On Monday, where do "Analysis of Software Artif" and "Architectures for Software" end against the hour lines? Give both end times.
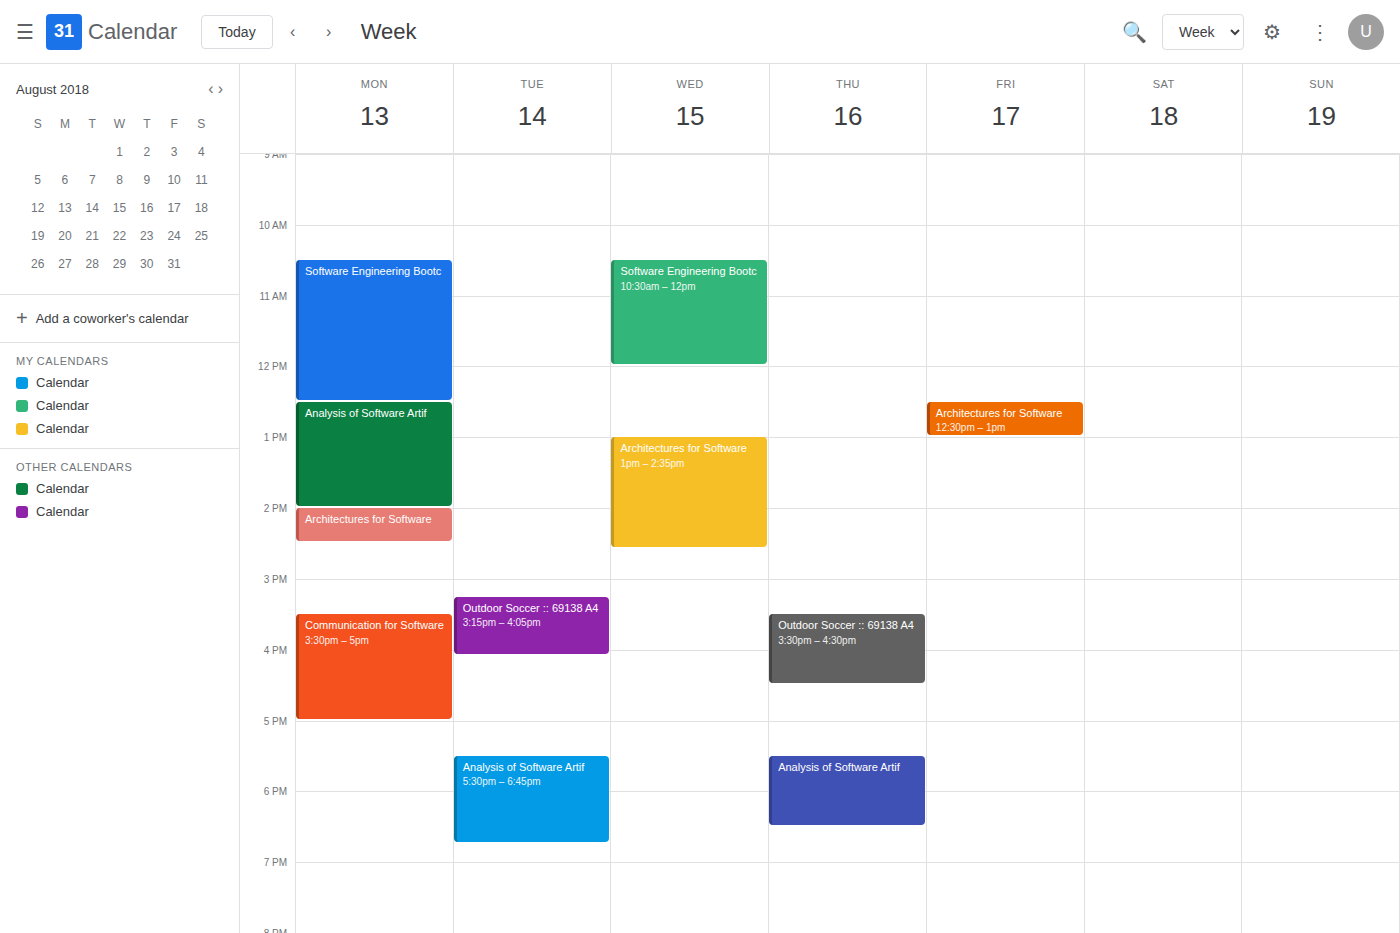
"Analysis of Software Artif": 2:00 PM, exactly on the 2 PM line. "Architectures for Software": 2:30 PM, halfway between the 2 PM and 3 PM lines.